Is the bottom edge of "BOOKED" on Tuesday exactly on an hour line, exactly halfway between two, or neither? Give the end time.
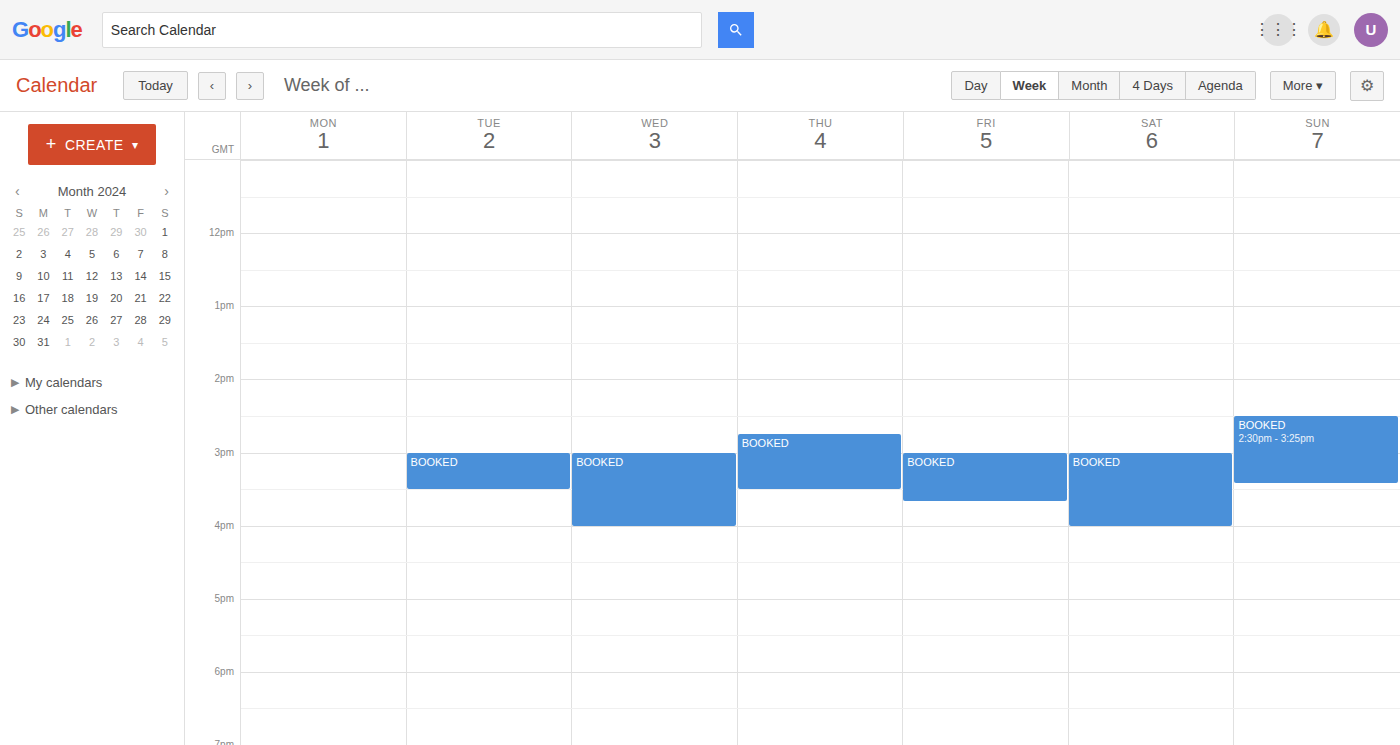
3:30 PM -- halfway between the 3 PM and 4 PM lines.